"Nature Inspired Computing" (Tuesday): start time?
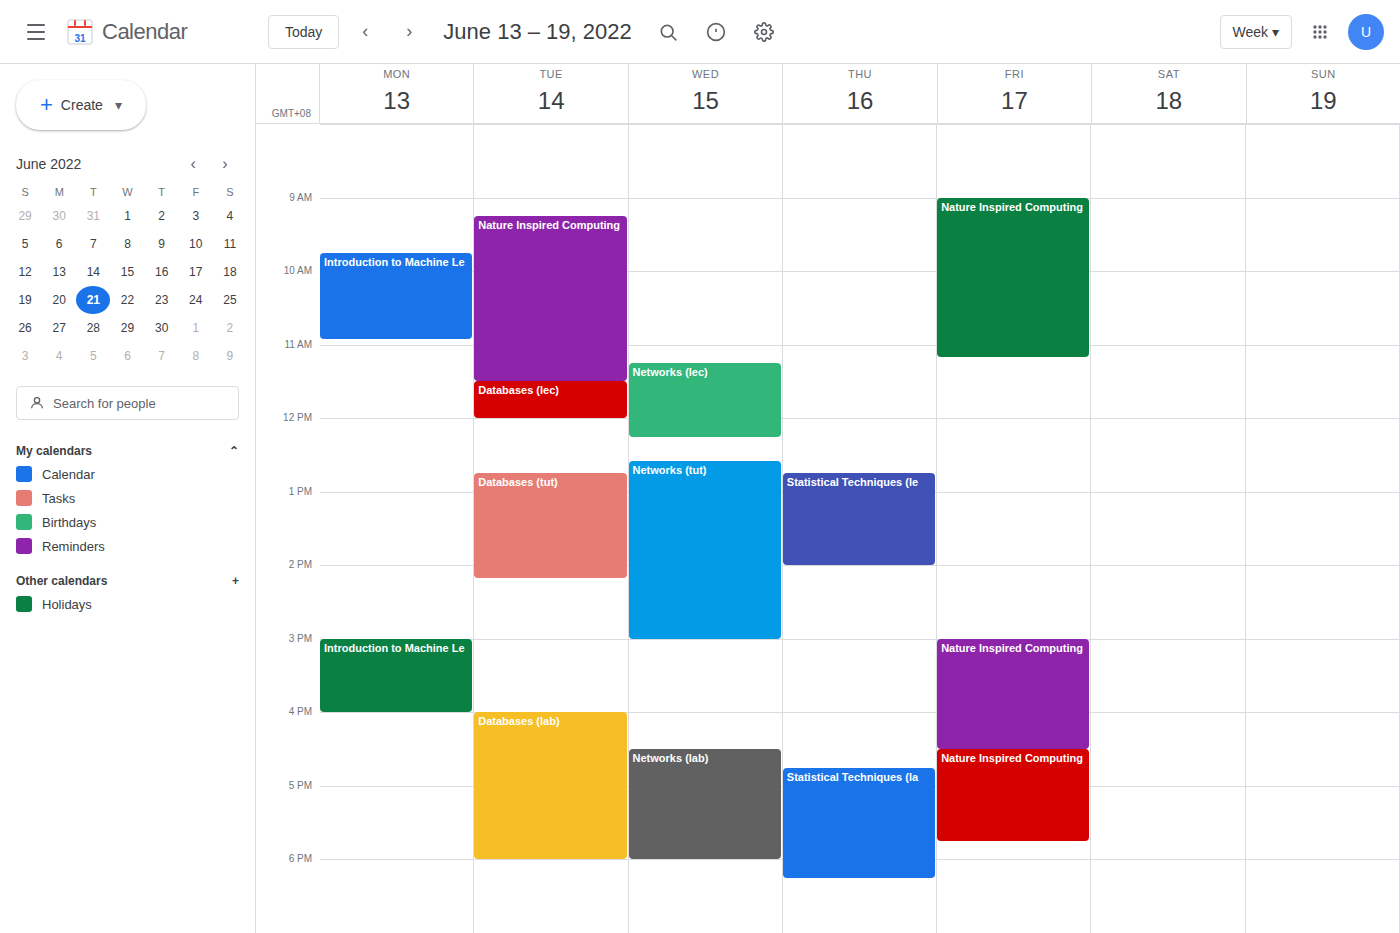
9:15 AM